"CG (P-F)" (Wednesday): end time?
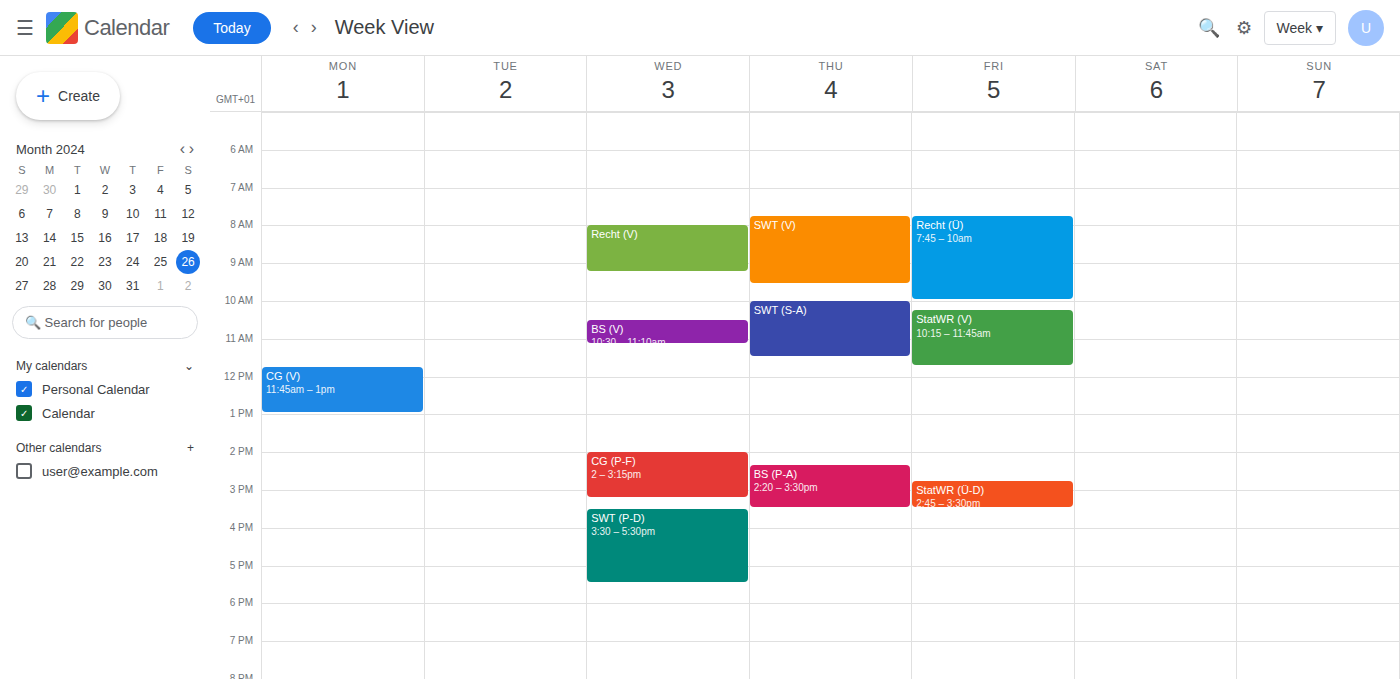
3:15 PM